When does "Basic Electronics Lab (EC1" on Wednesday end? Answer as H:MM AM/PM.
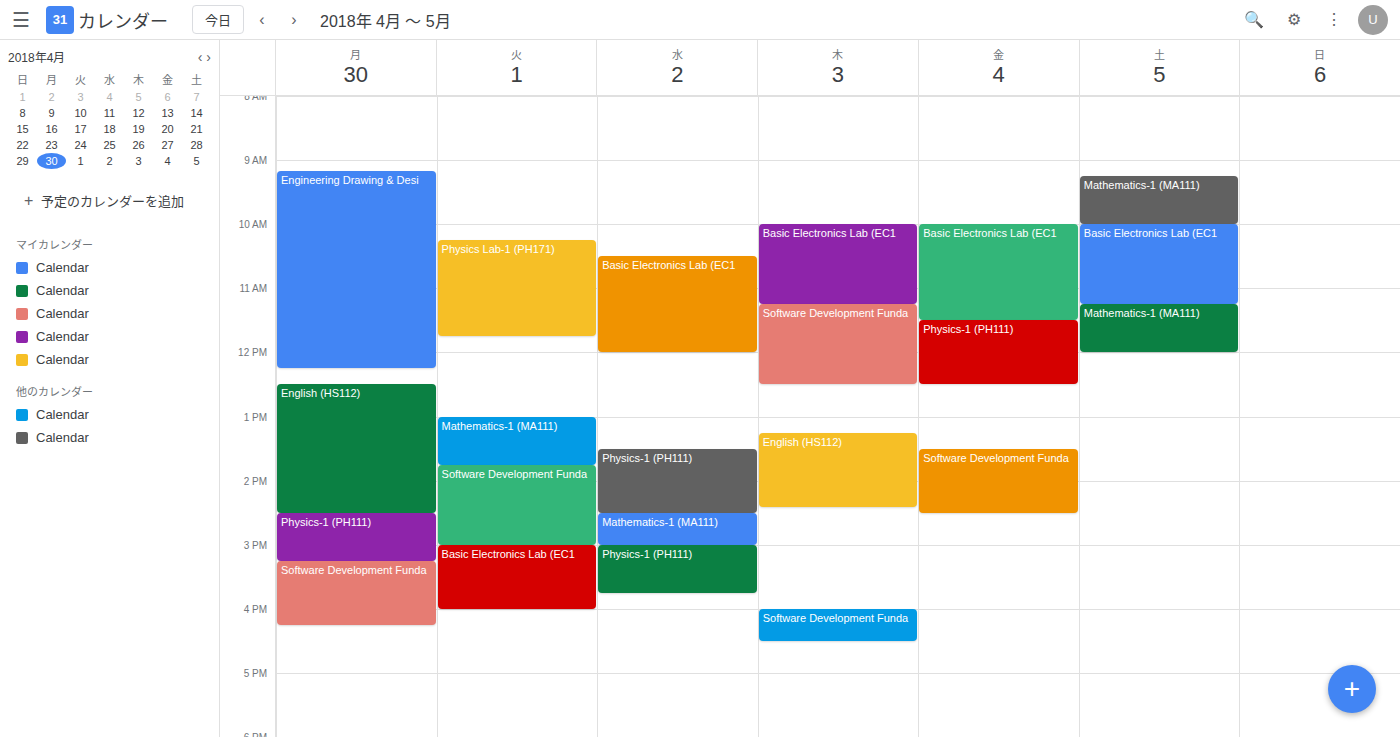
12:00 PM